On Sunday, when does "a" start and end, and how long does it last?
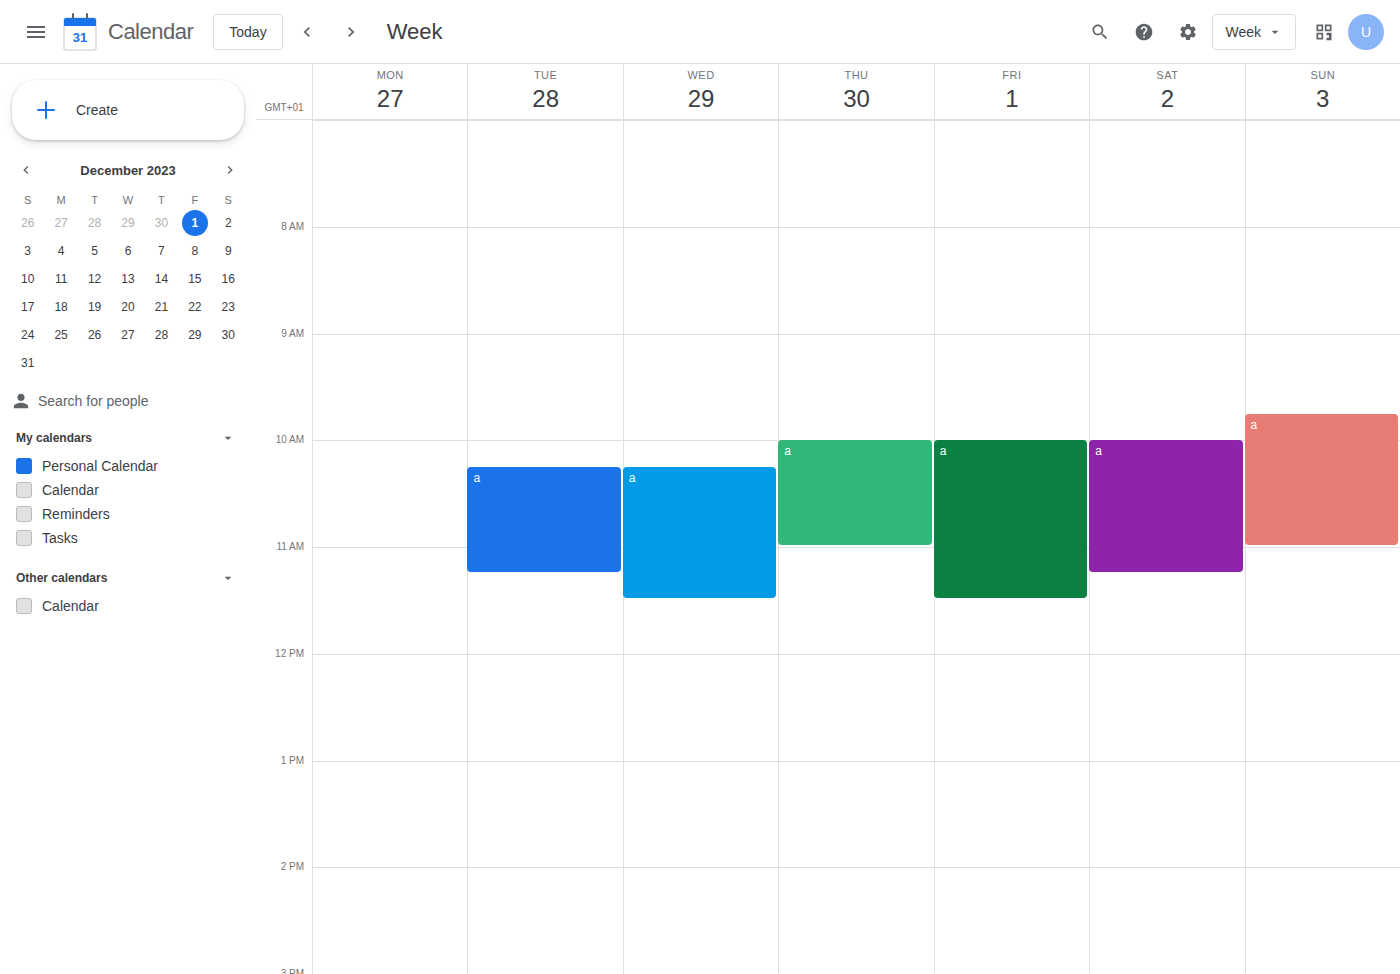
09:45 to 11:00, 1 hour 15 minutes